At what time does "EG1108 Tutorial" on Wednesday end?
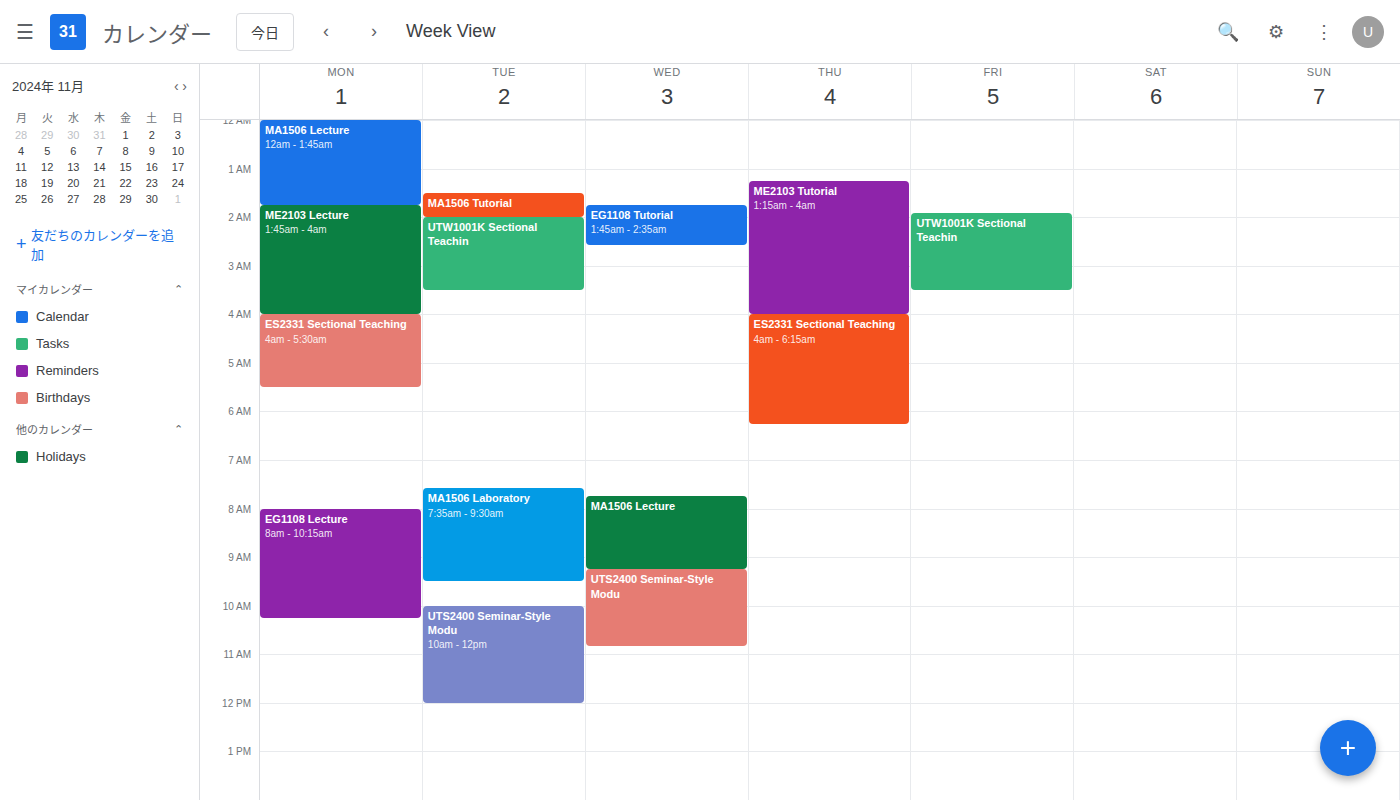
2:35 AM